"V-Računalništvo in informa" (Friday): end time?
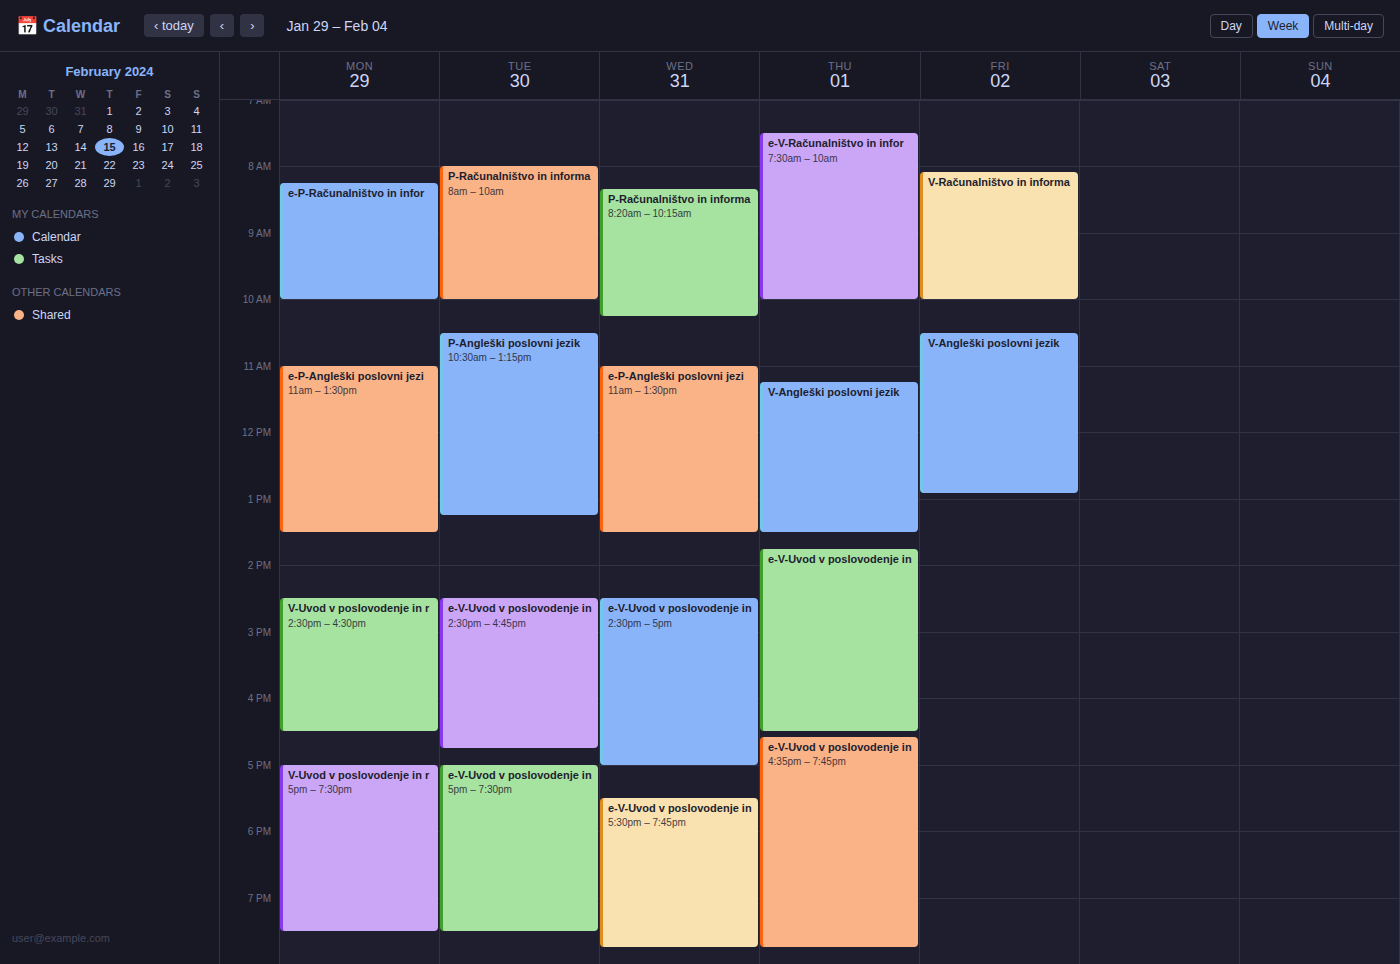
10:00 AM